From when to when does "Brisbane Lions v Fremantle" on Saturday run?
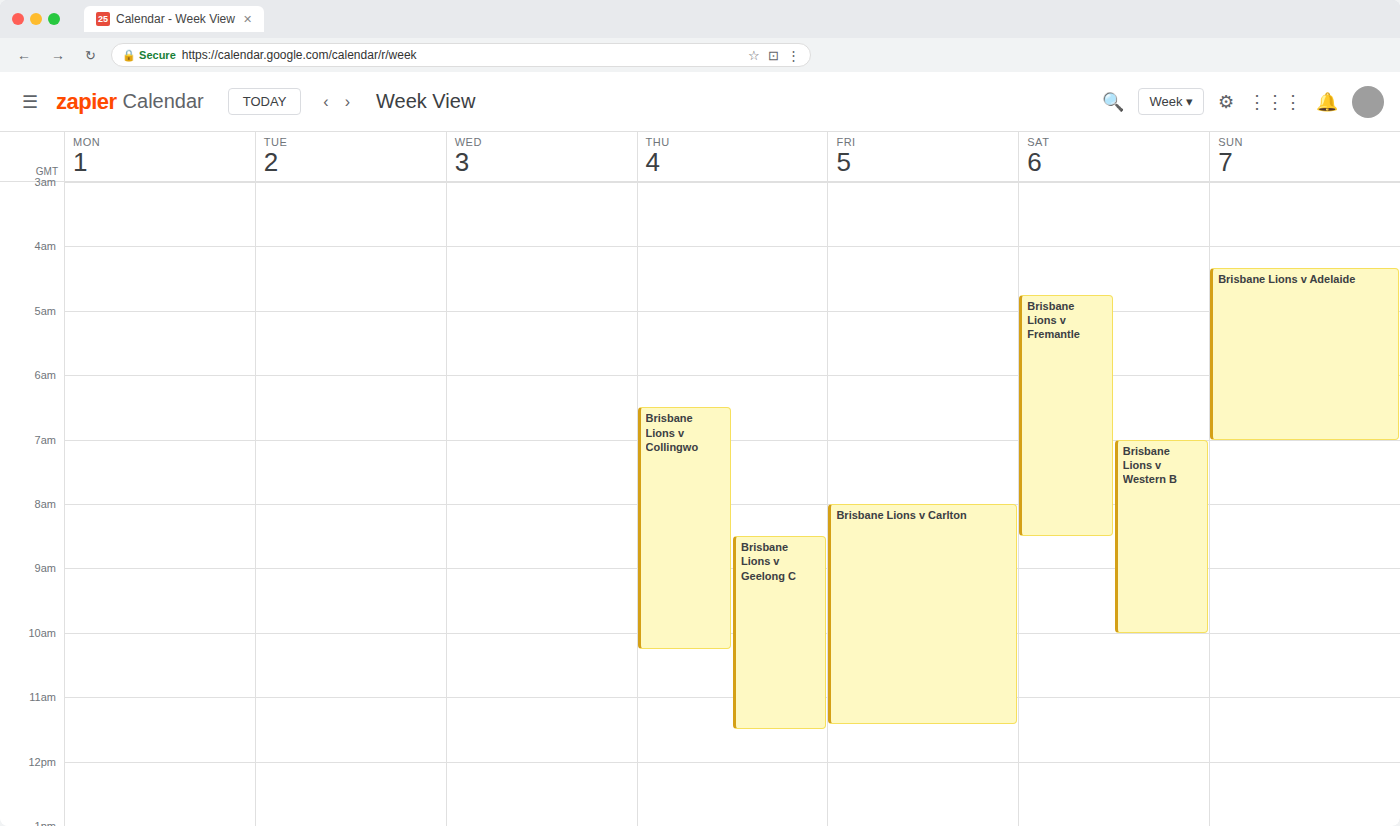
4:45 AM to 8:30 AM